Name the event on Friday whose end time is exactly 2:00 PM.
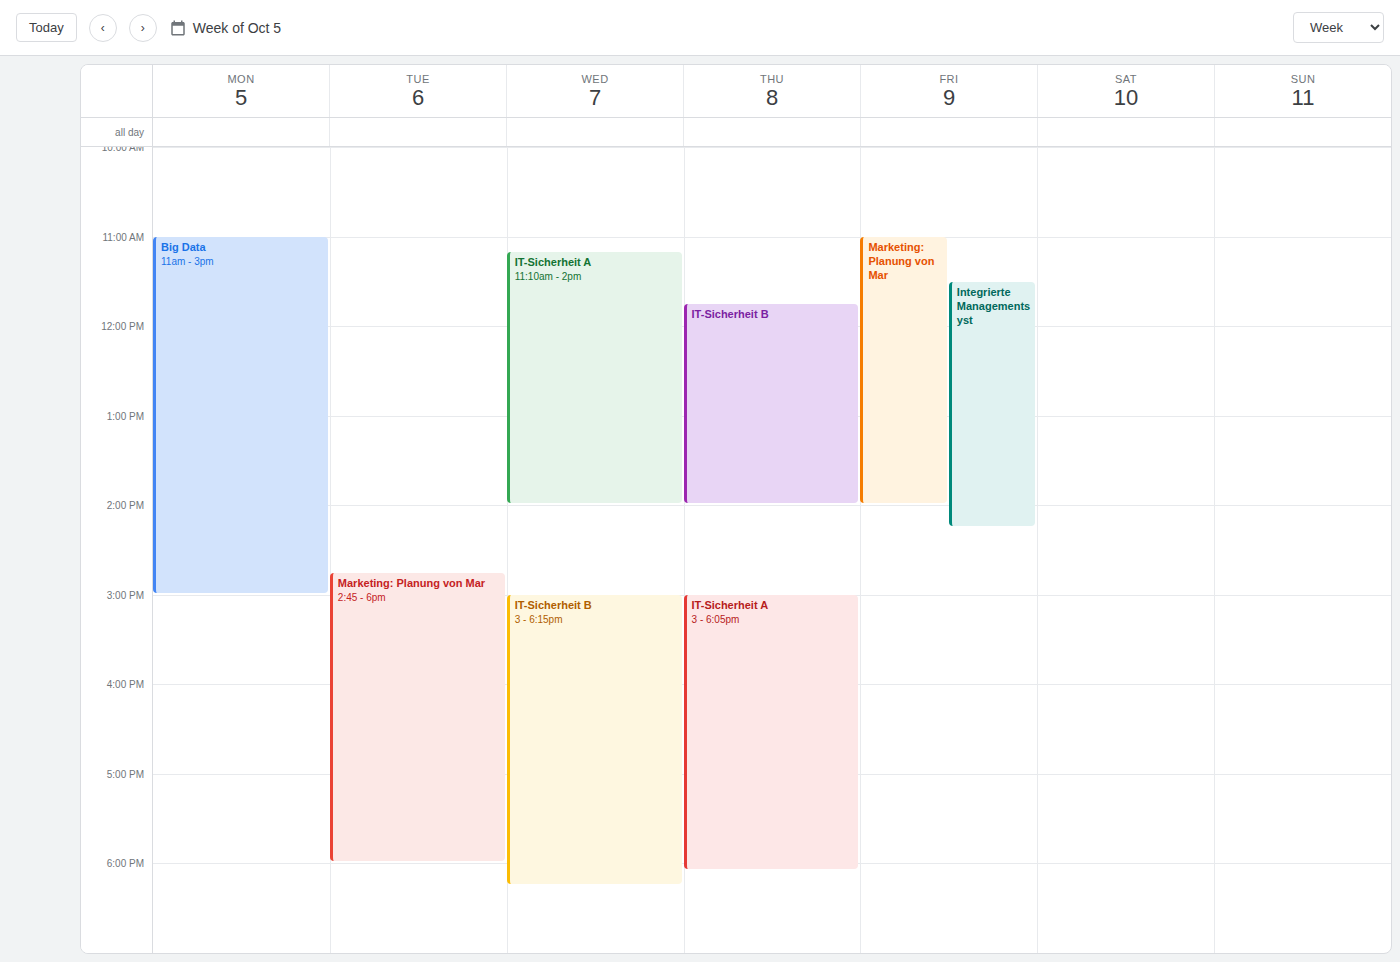
"Marketing: Planung von Mar"